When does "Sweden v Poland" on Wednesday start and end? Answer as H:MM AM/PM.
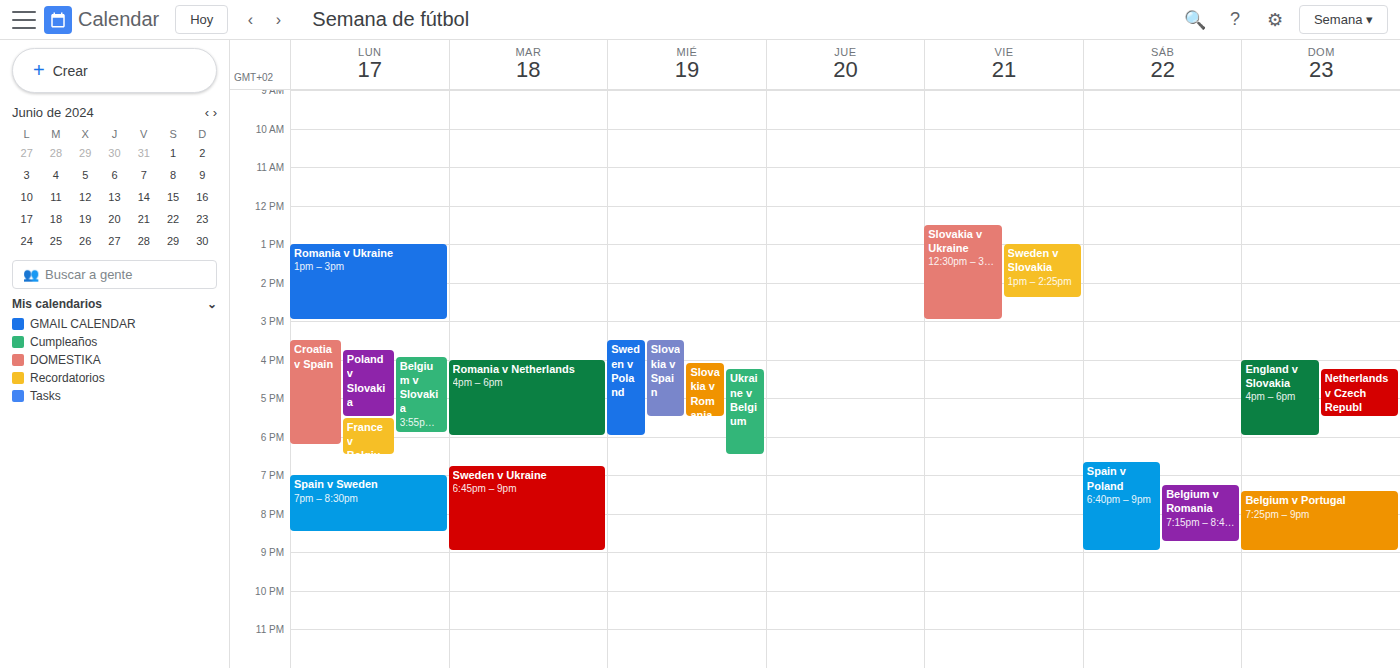
3:30 PM to 6:00 PM